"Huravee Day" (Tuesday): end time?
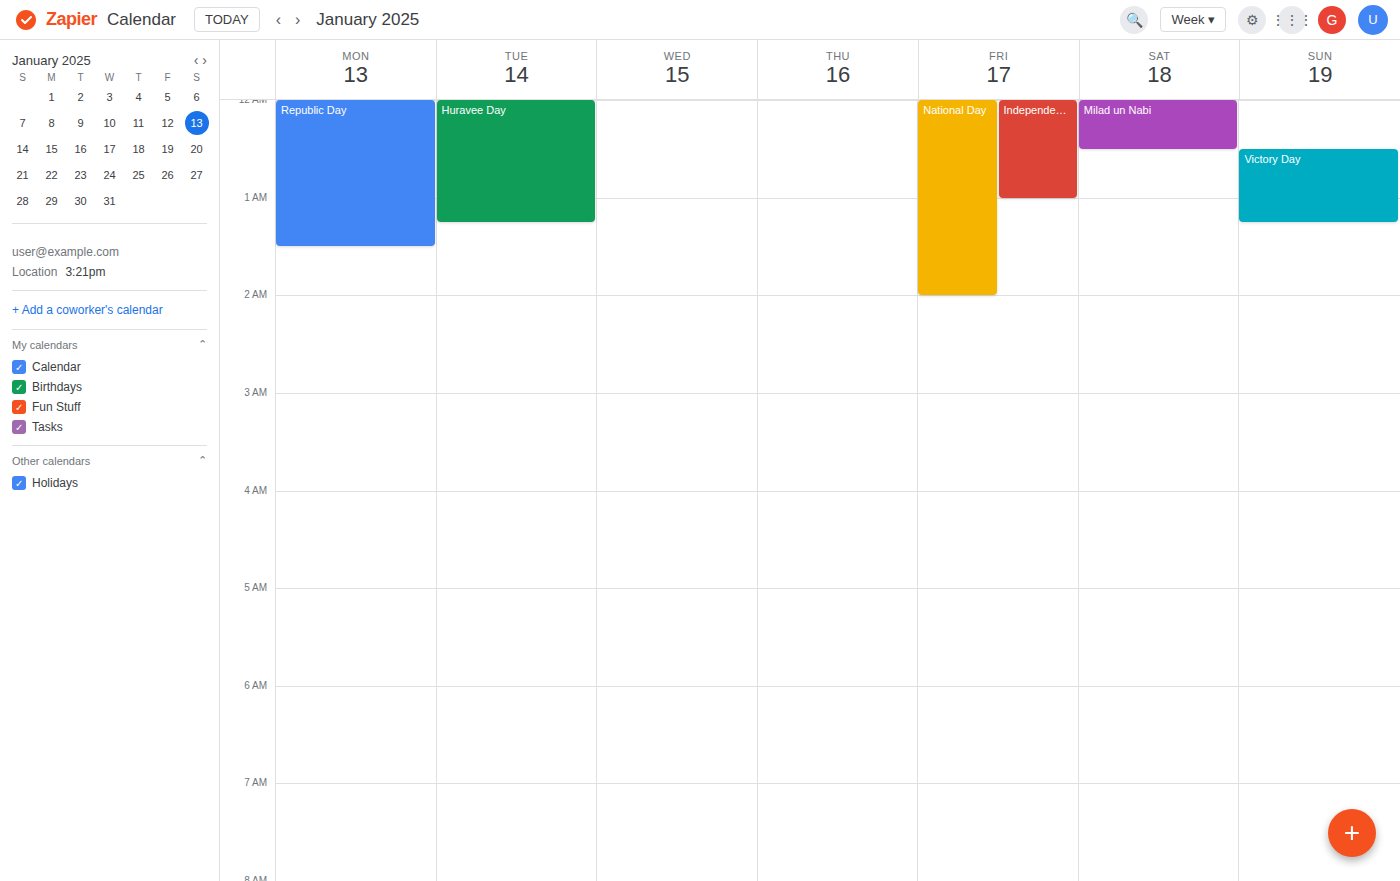
1:15 AM